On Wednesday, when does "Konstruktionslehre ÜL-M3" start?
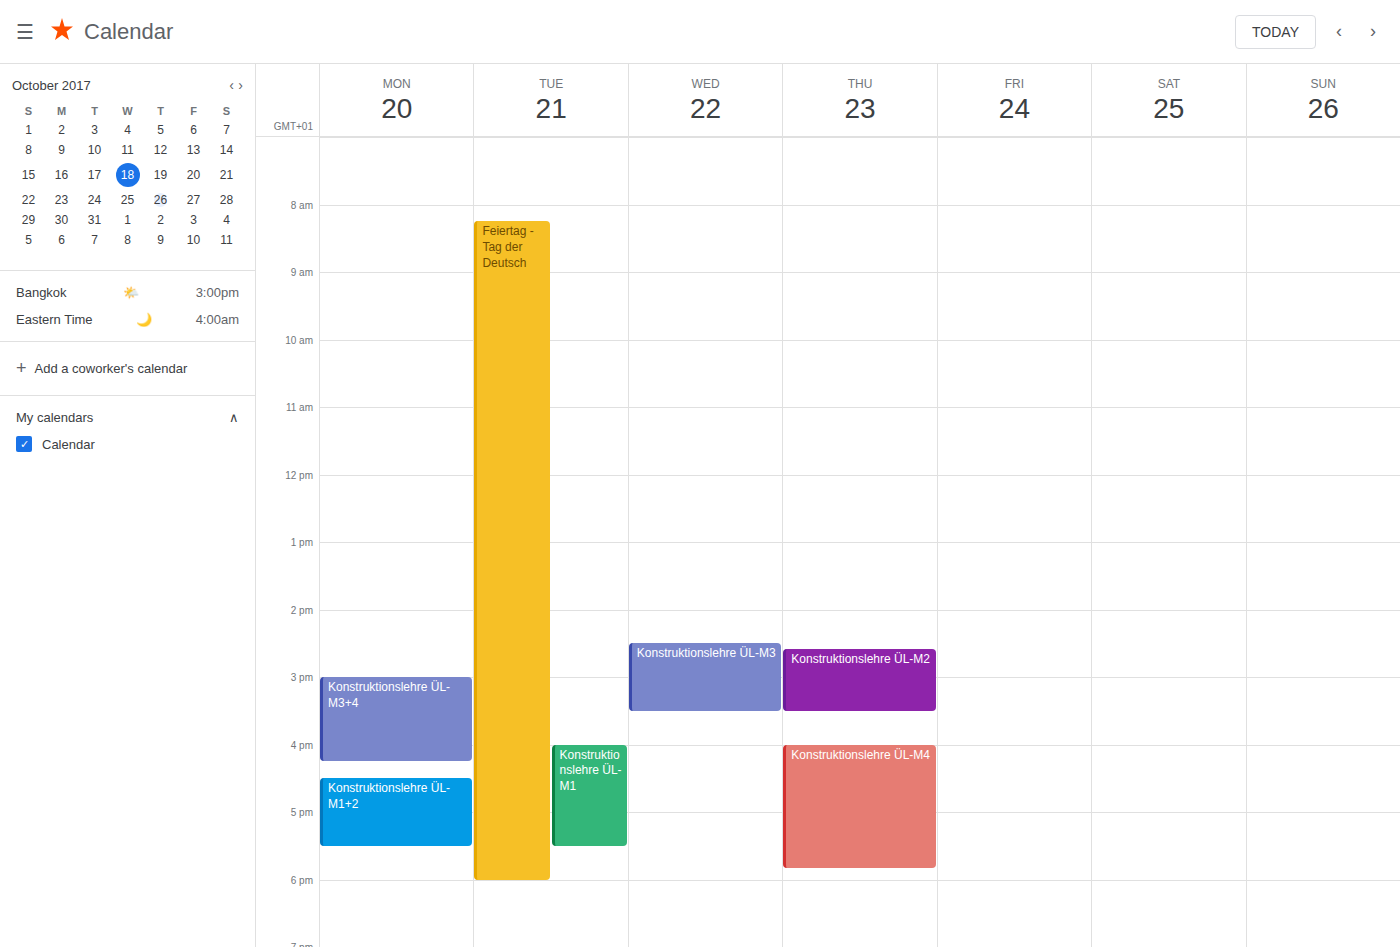
14:30